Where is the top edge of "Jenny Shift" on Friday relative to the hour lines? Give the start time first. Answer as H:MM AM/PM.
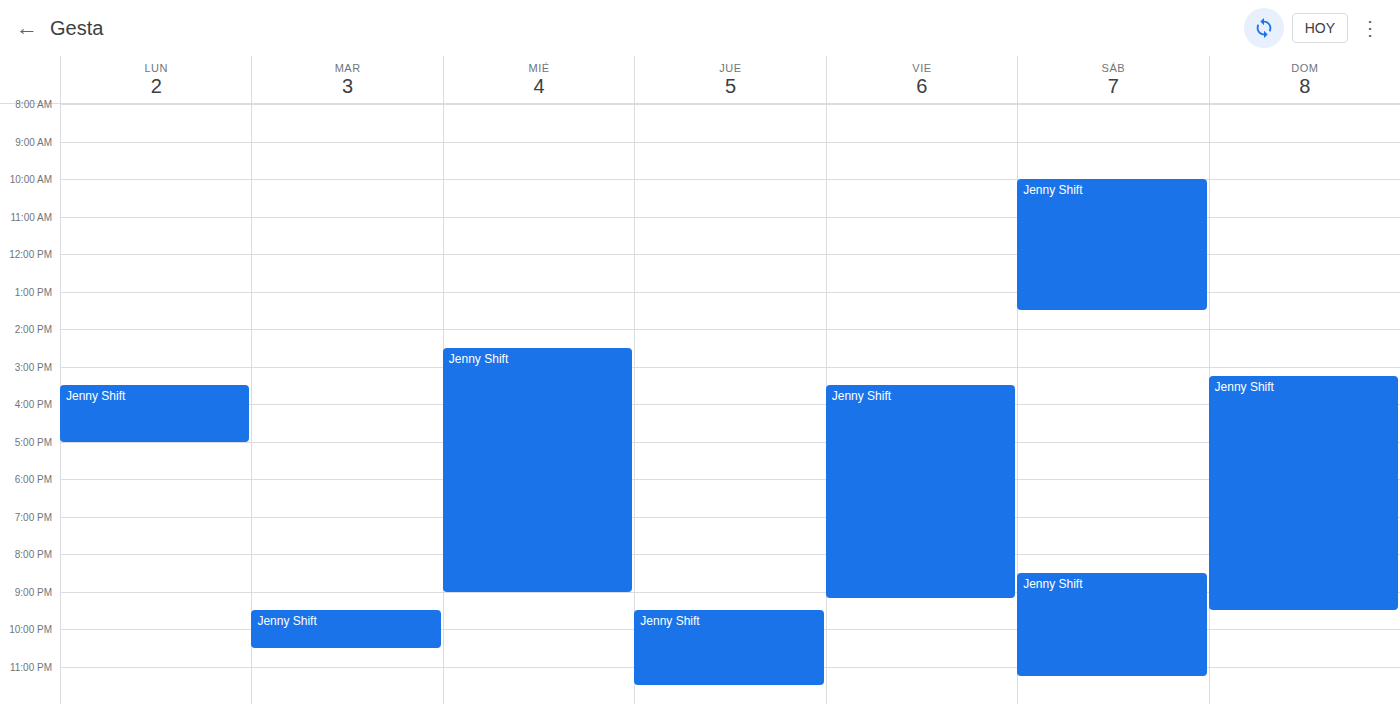
3:30 PM -- halfway between the 3 PM and 4 PM lines.